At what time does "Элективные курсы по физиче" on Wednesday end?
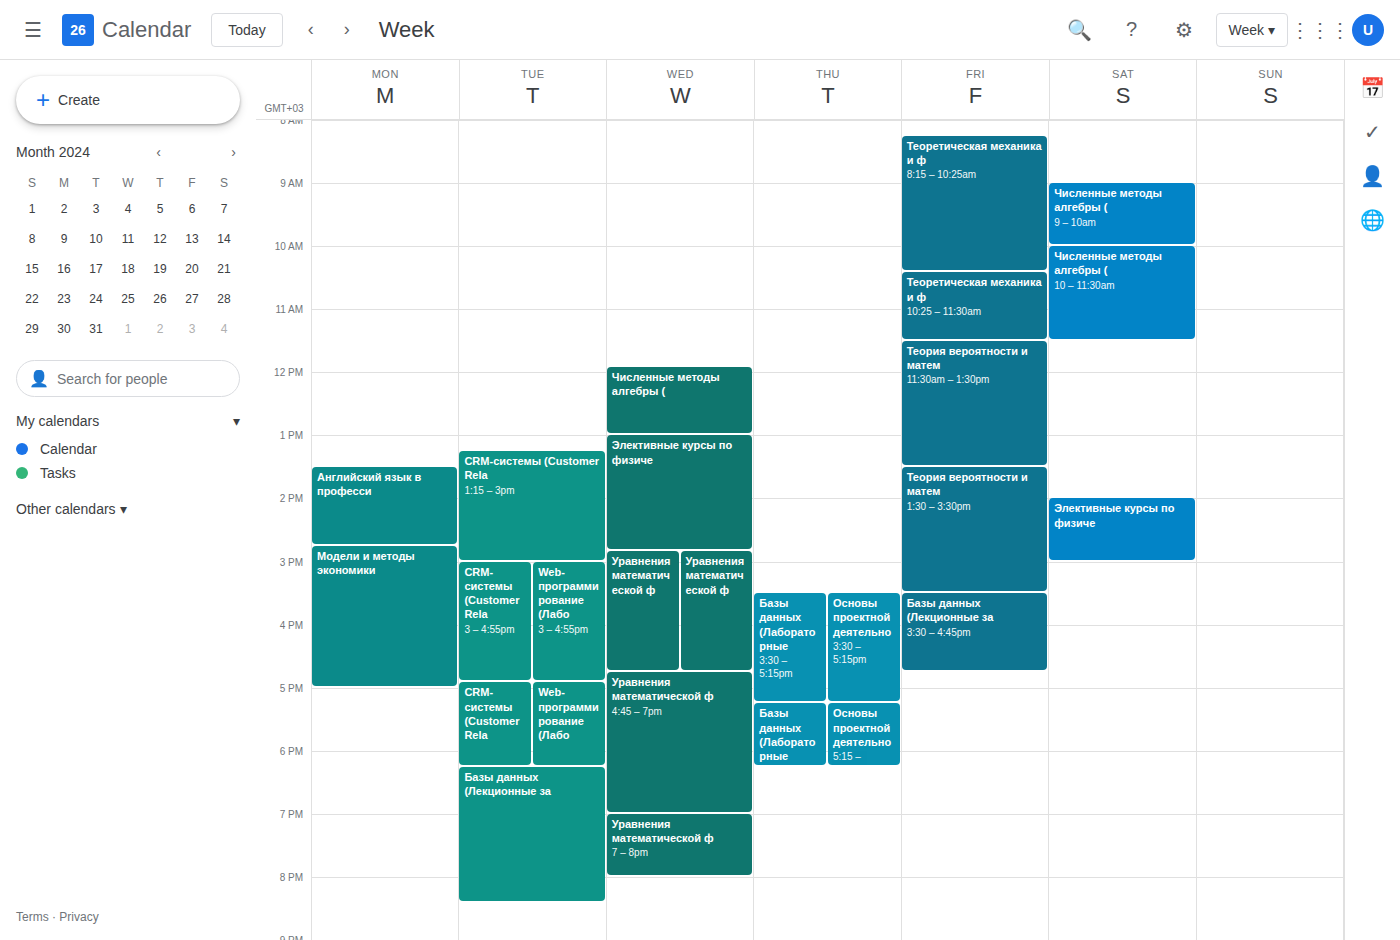
2:50 PM